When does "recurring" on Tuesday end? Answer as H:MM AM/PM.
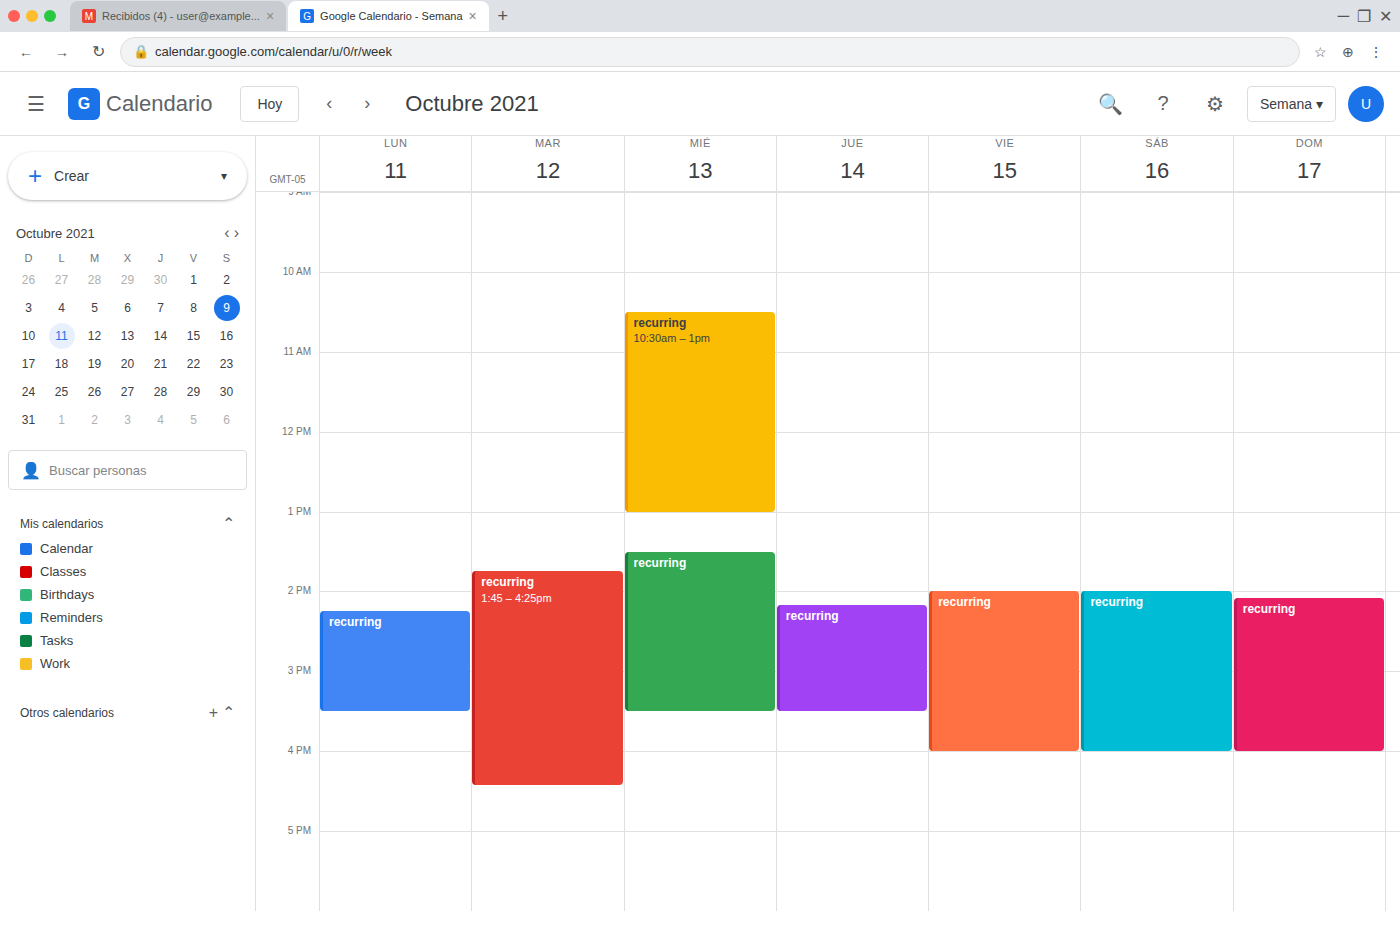
4:25 PM